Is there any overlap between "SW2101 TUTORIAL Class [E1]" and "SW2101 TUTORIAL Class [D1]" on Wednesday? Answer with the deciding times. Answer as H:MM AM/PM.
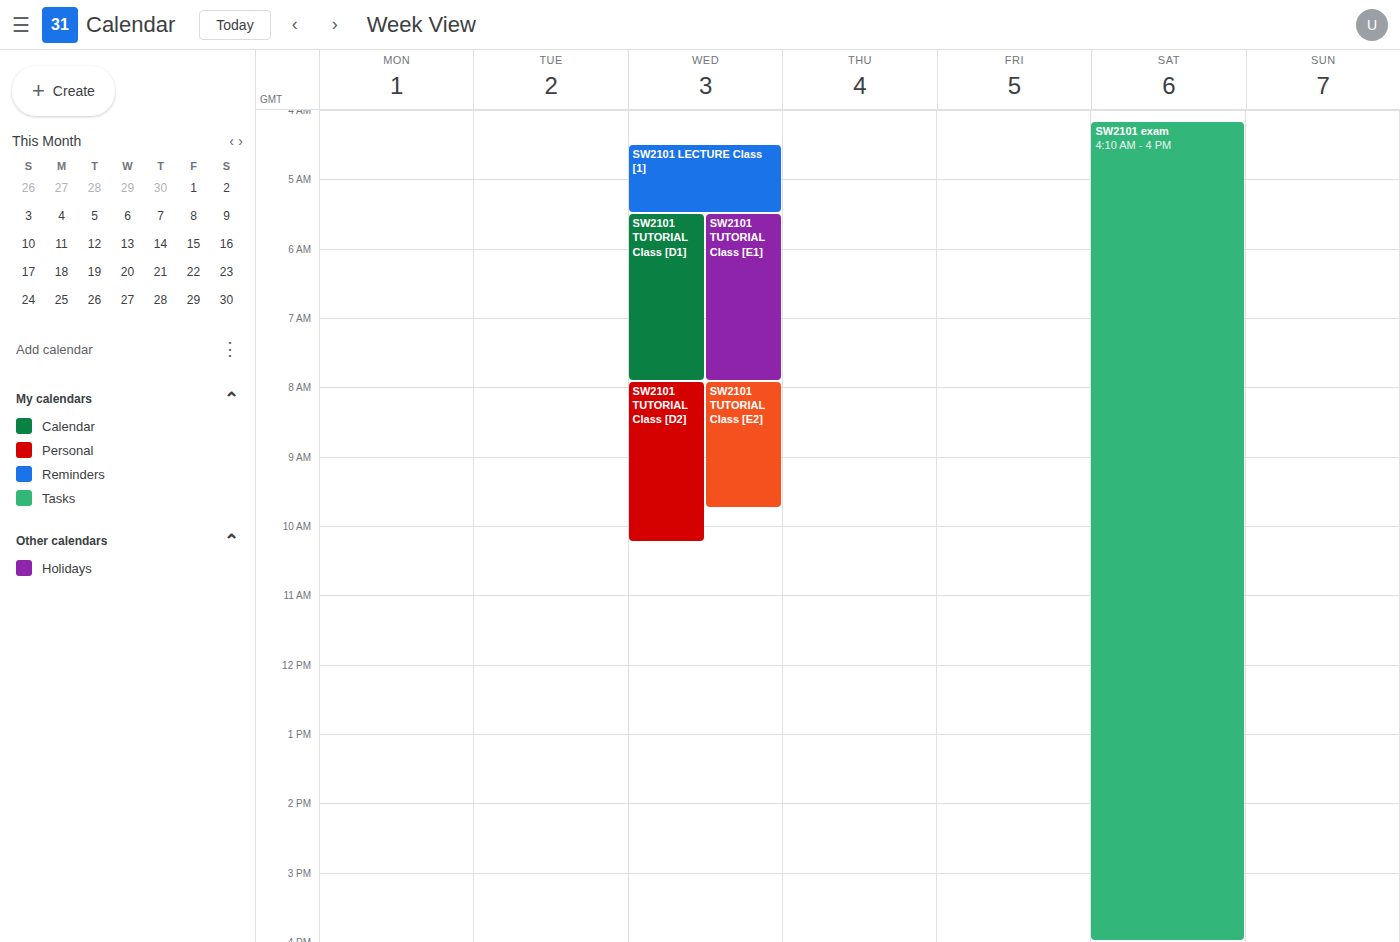
"SW2101 TUTORIAL Class [D1]" runs 5:30 AM to 7:55 AM, inside "SW2101 TUTORIAL Class [E1]" -- they overlap.